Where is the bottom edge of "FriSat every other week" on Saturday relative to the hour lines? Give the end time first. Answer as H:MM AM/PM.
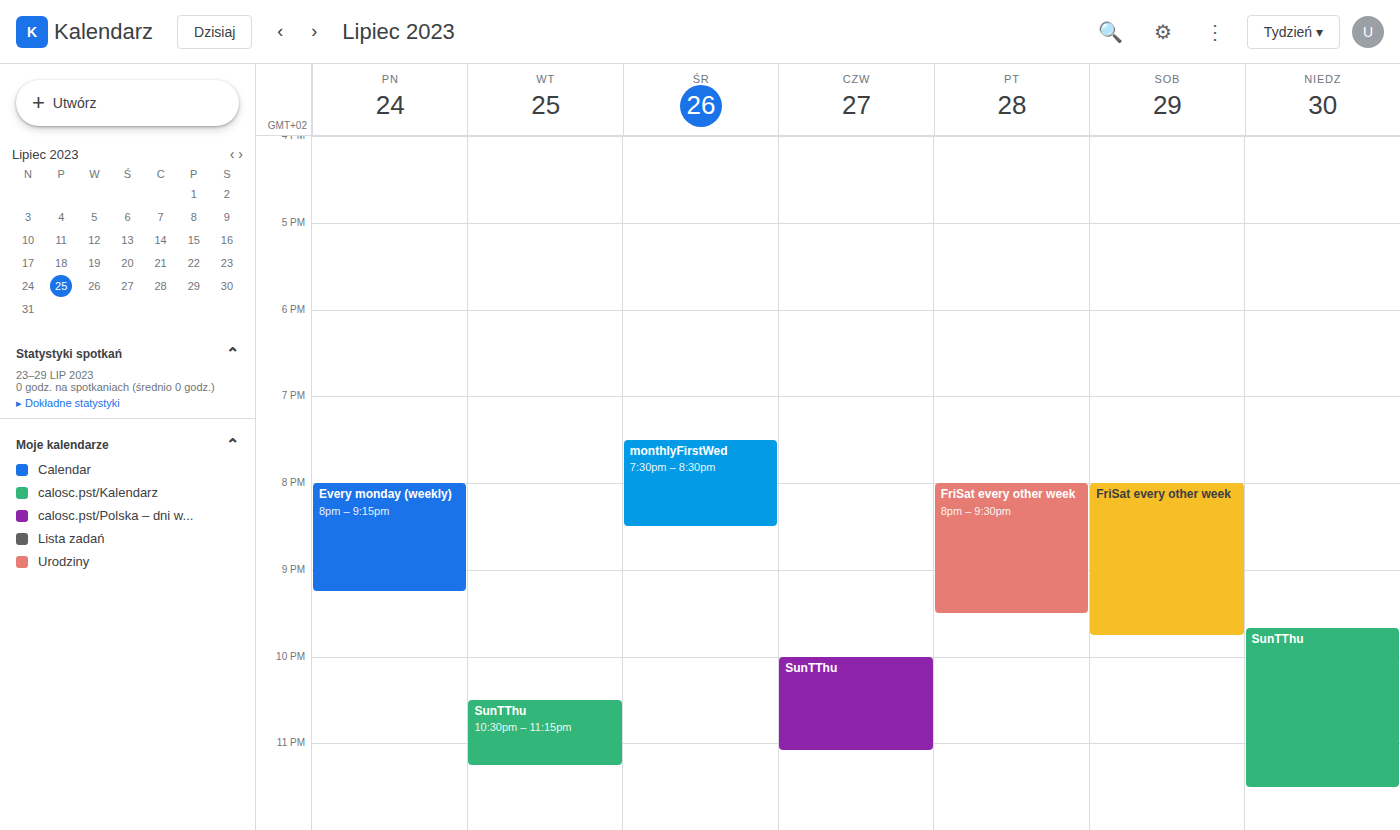
9:45 PM -- neither: three quarters of the way from the 9 PM line to the 10 PM line.